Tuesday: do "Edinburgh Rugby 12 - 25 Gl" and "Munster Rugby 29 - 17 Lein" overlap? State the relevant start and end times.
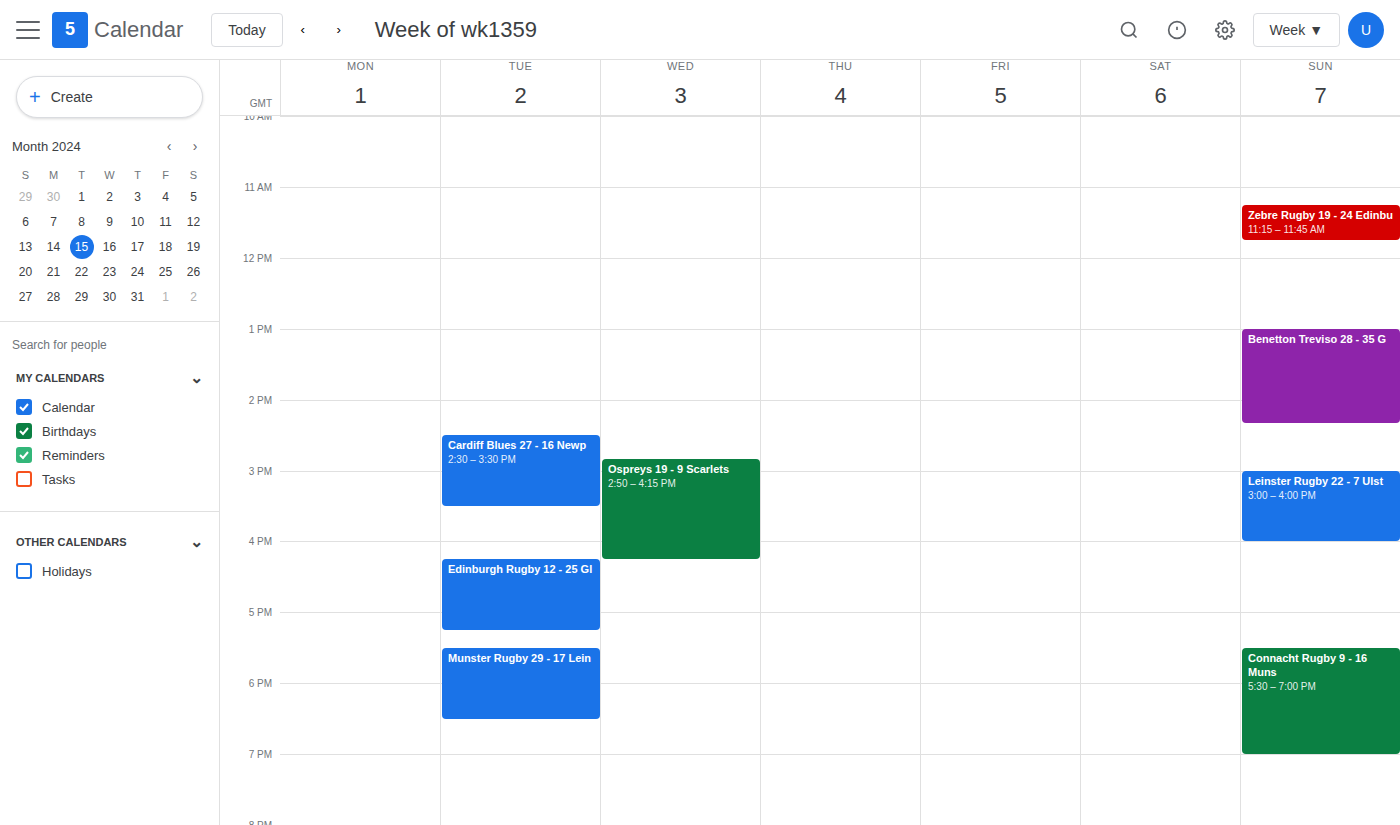
"Edinburgh Rugby 12 - 25 Gl" ends at 17:15 and "Munster Rugby 29 - 17 Lein" starts at 17:30 -- no overlap.